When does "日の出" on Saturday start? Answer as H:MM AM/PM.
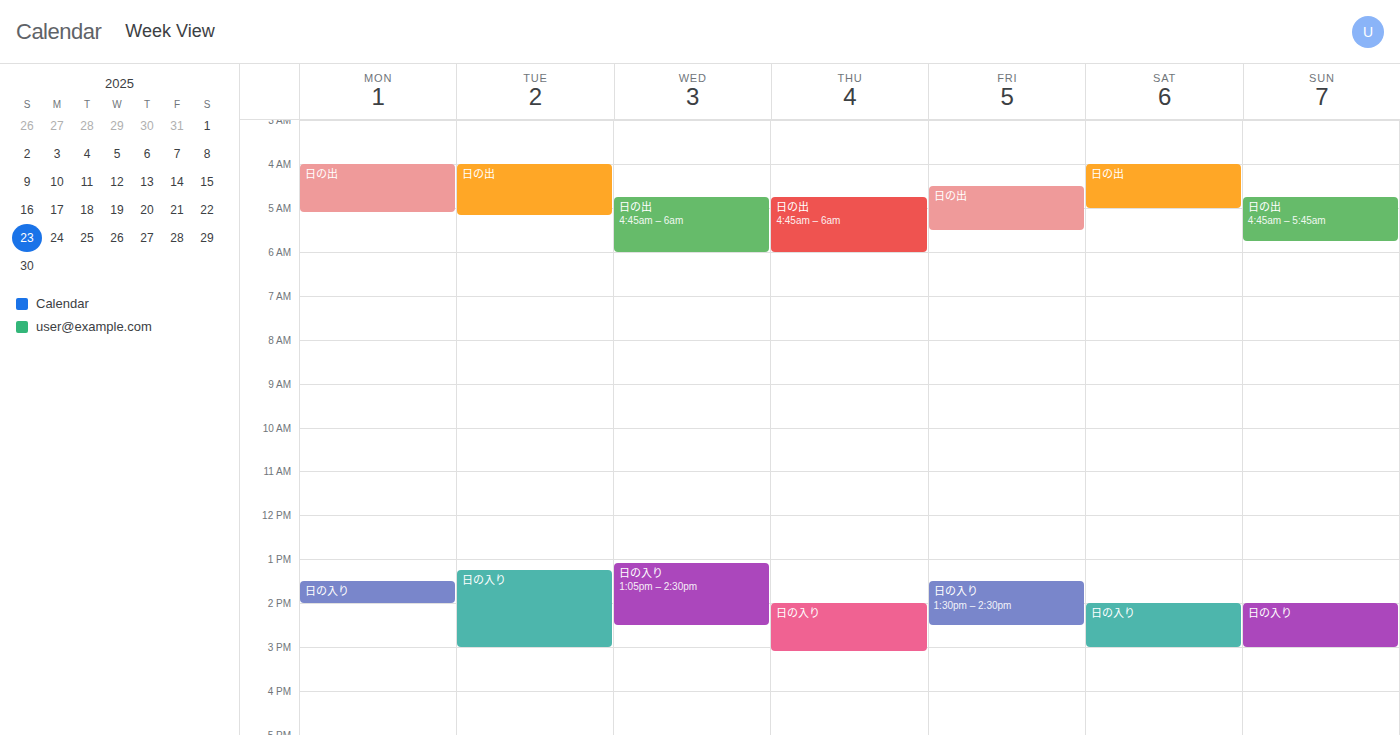
4:00 AM